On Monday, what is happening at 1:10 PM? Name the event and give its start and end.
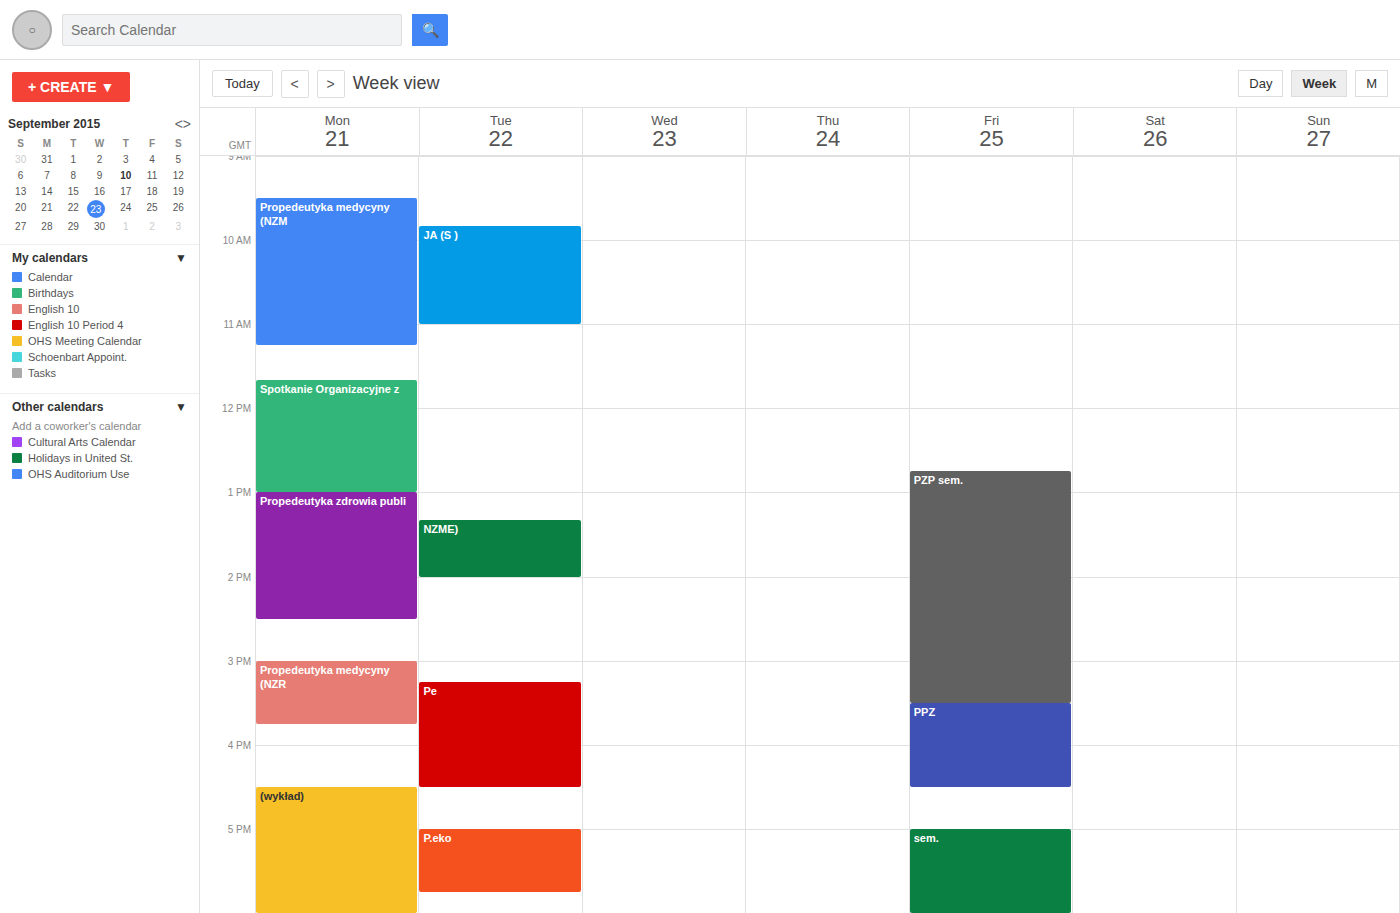
"Propedeutyka zdrowia publi", 1:00 PM to 2:30 PM